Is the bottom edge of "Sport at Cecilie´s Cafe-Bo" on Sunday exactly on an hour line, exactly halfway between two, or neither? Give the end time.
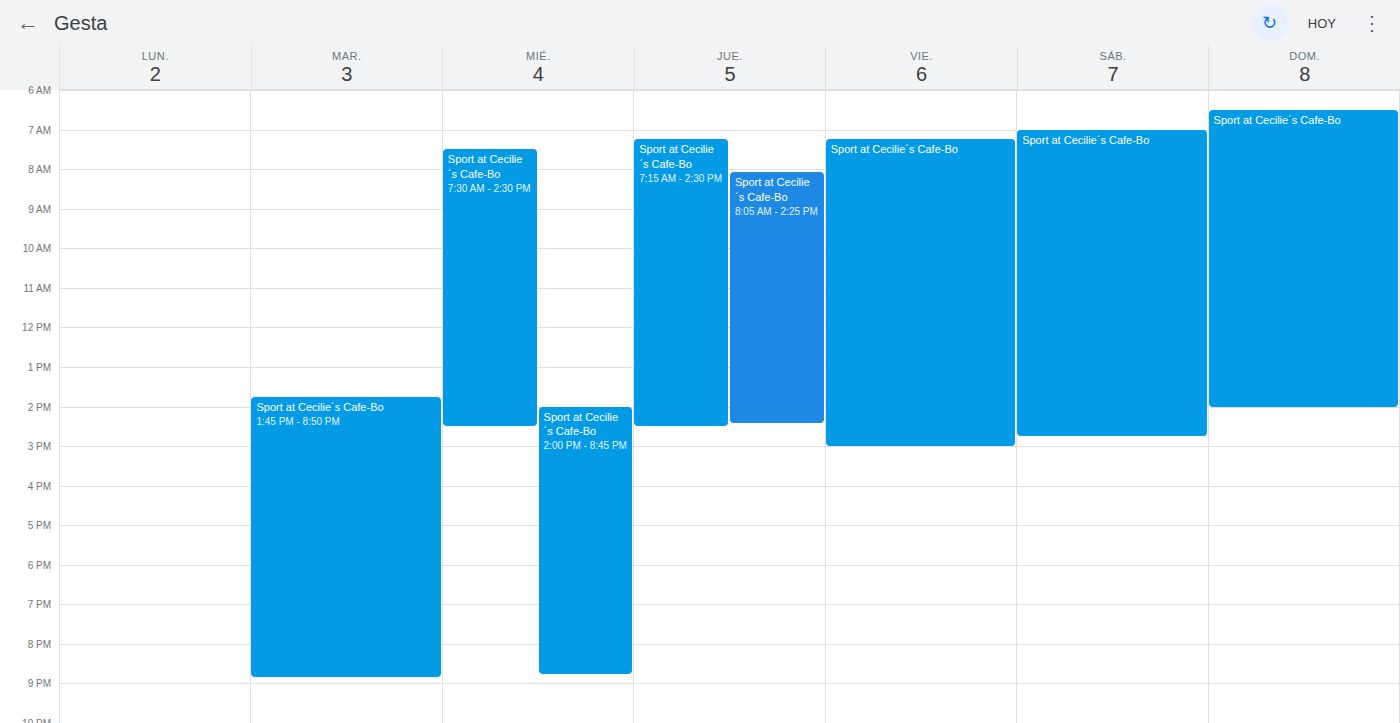
2:00 PM -- exactly on the 2 PM line.